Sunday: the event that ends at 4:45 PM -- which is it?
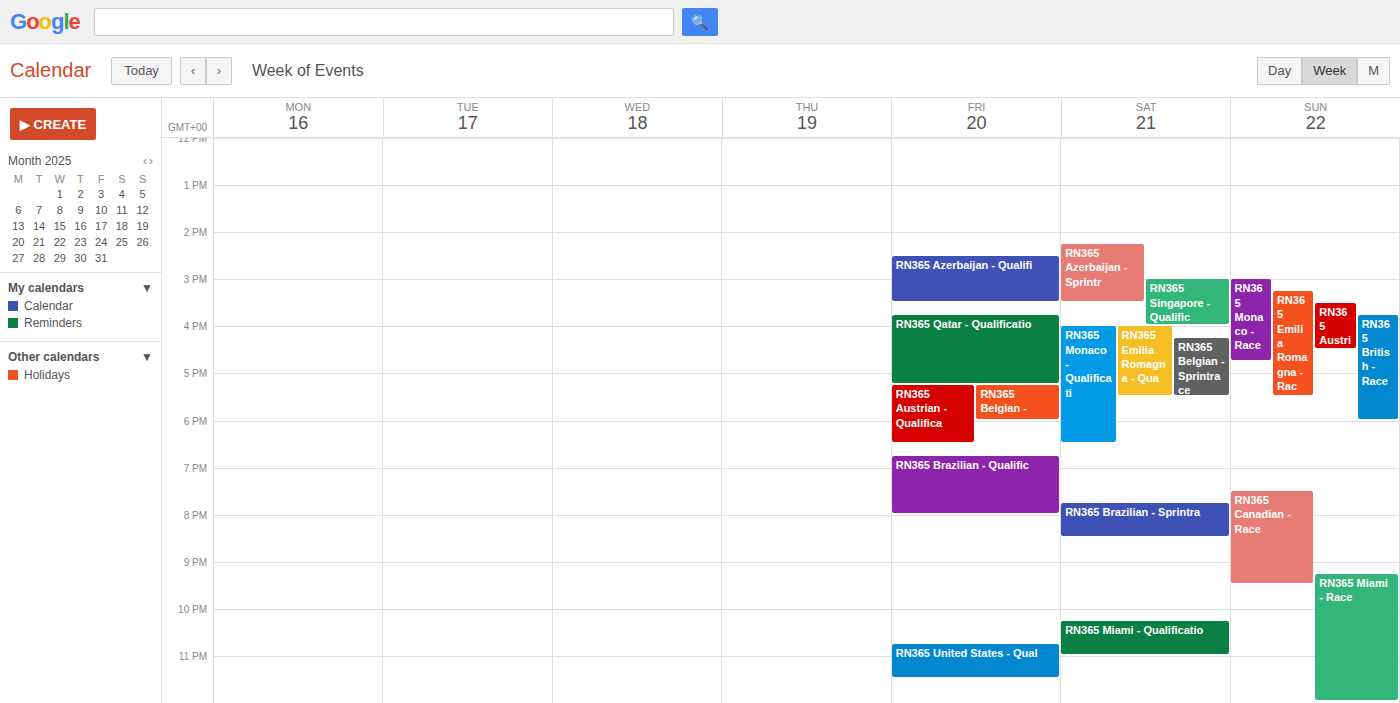
"RN365 Monaco - Race"